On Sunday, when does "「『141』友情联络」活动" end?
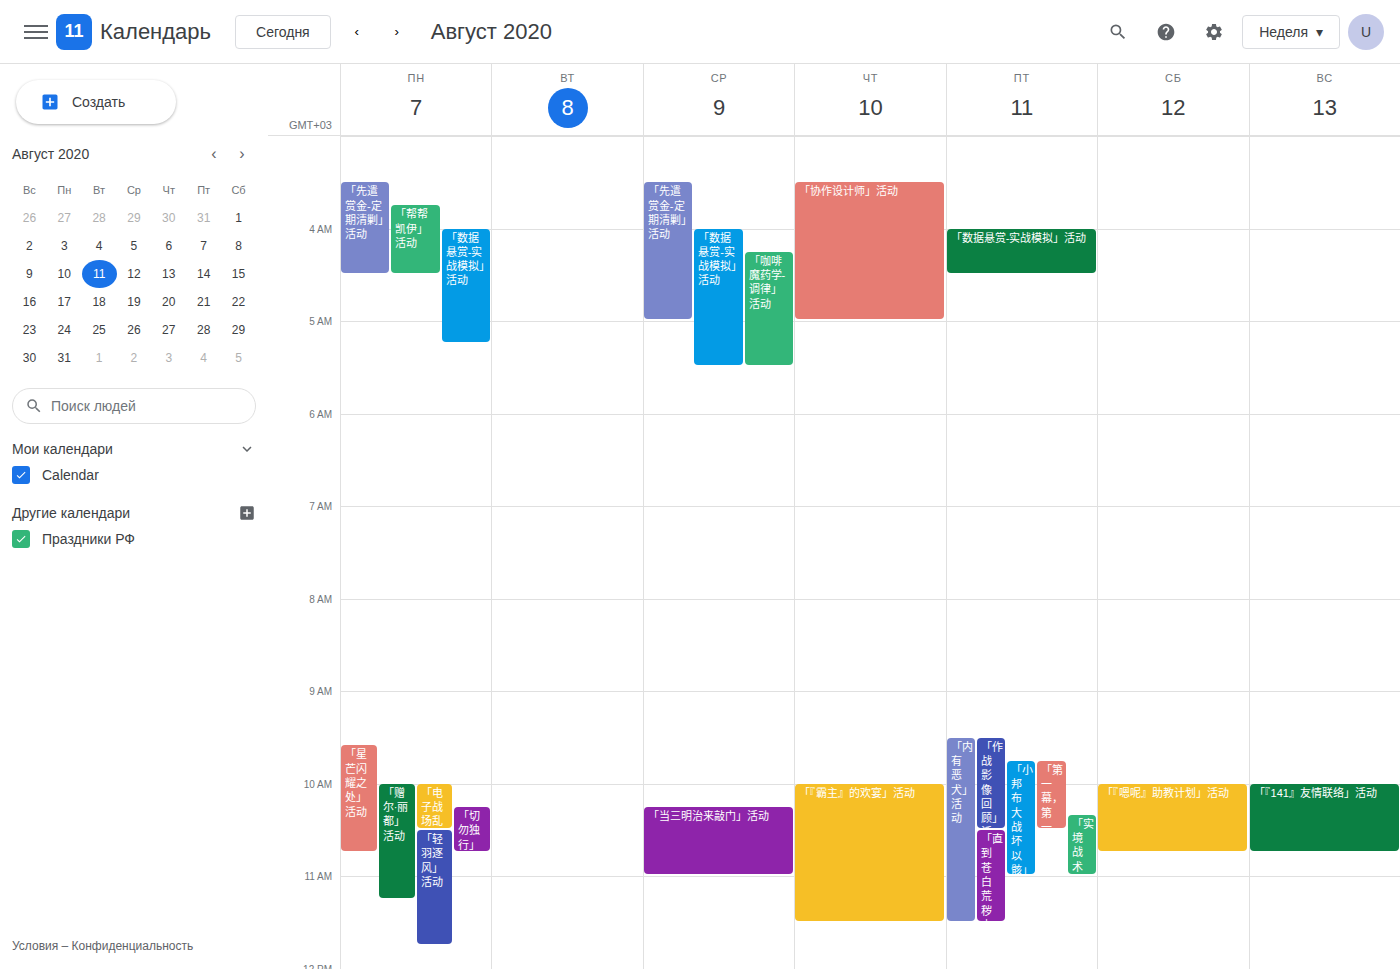
10:45